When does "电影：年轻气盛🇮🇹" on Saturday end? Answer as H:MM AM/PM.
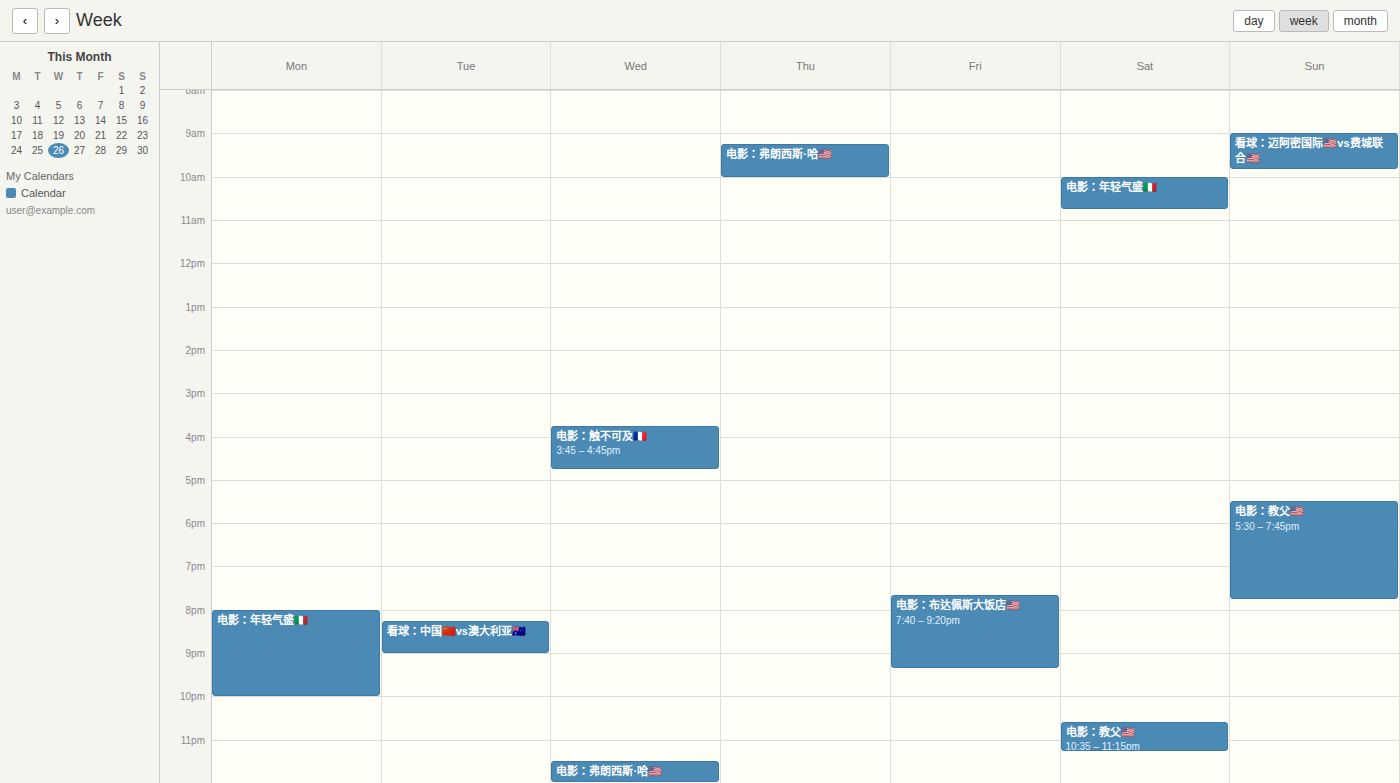
10:45 AM